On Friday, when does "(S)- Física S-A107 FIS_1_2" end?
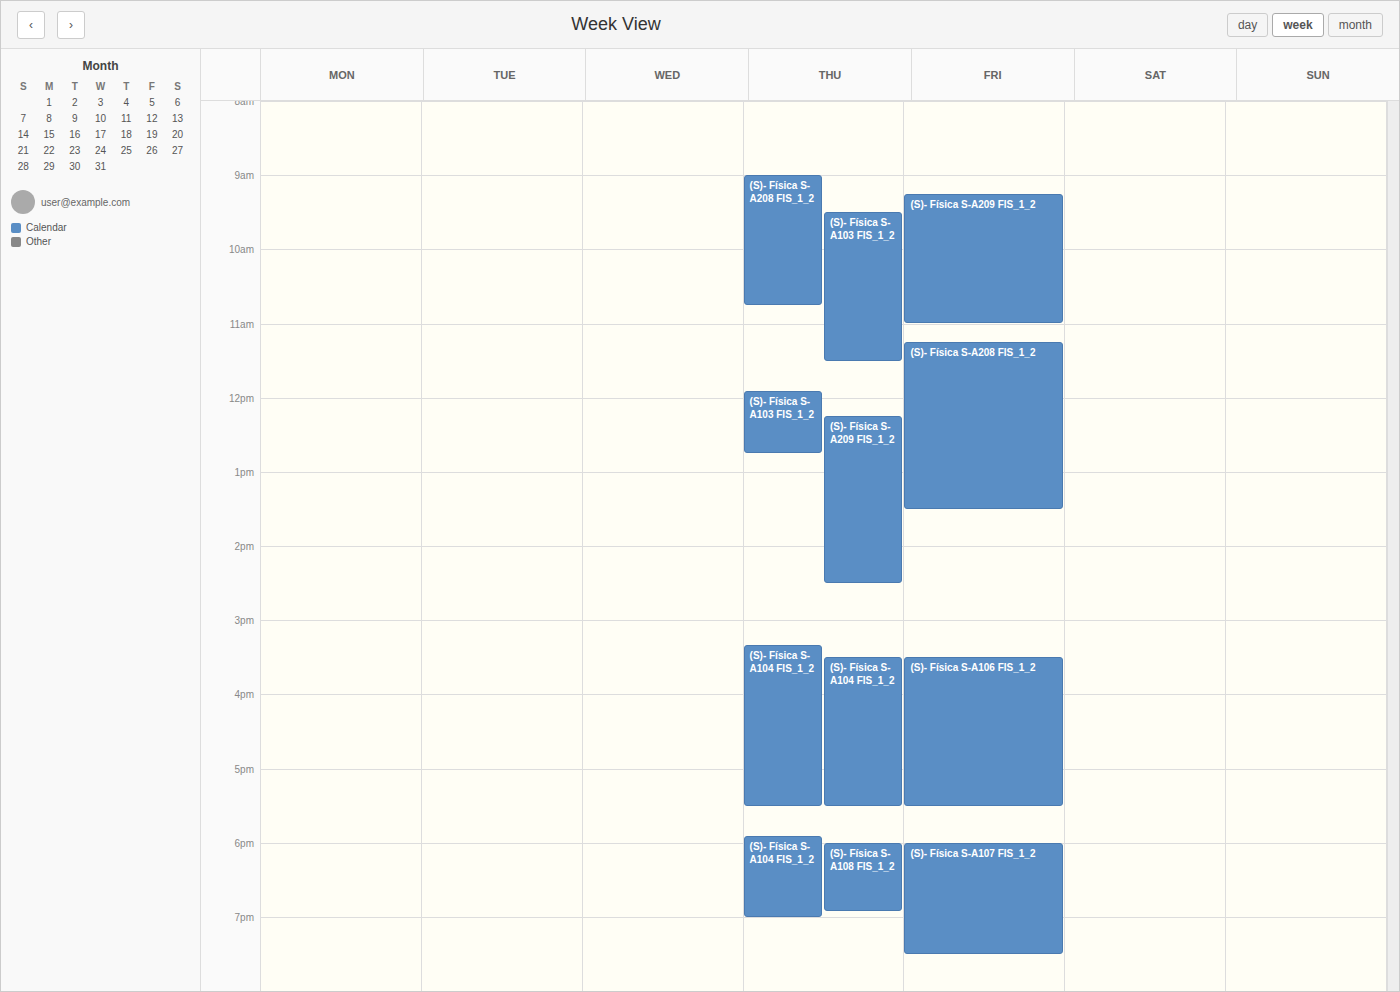
7:30 PM